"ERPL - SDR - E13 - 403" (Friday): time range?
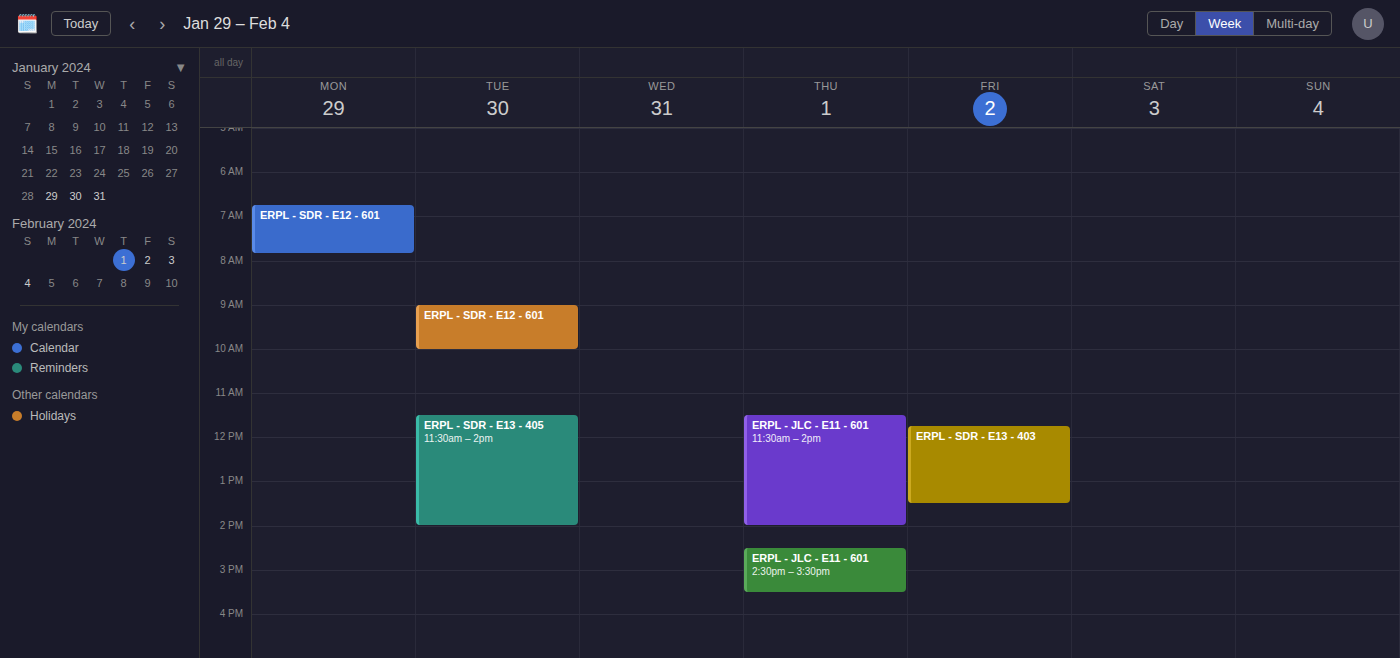
11:45 AM to 1:30 PM